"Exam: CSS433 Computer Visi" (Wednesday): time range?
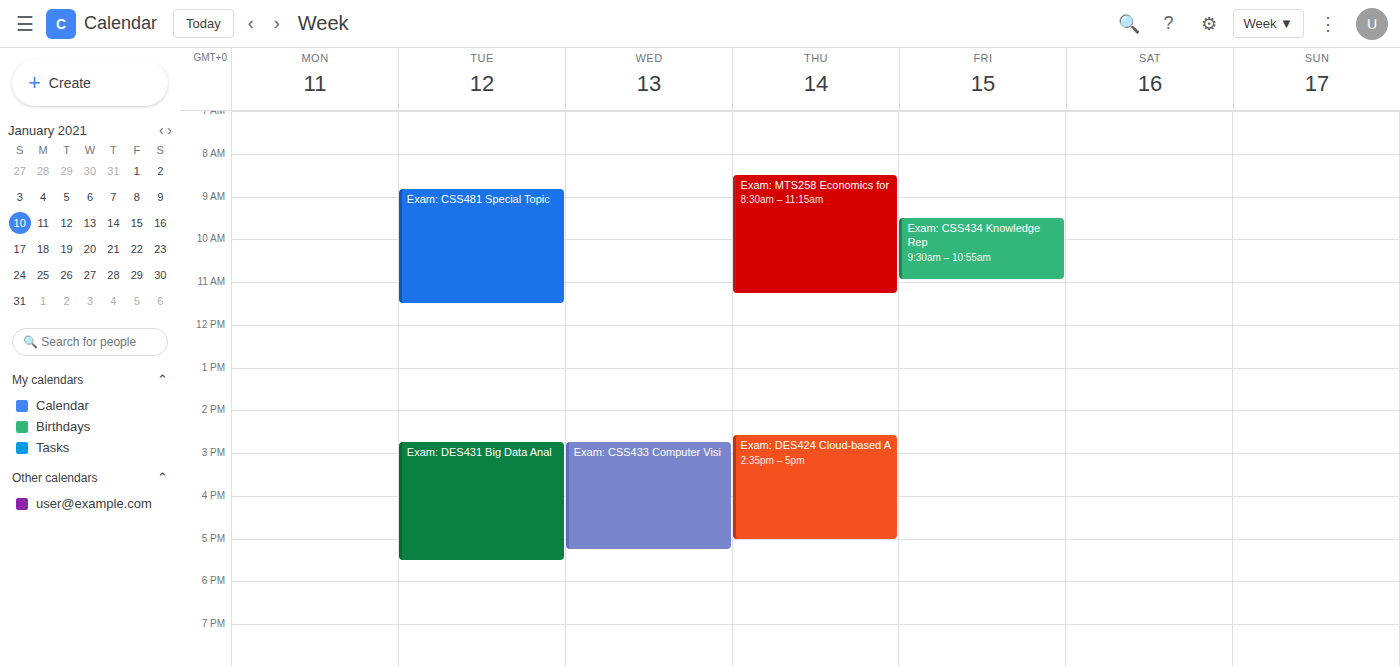
2:45 PM to 5:15 PM